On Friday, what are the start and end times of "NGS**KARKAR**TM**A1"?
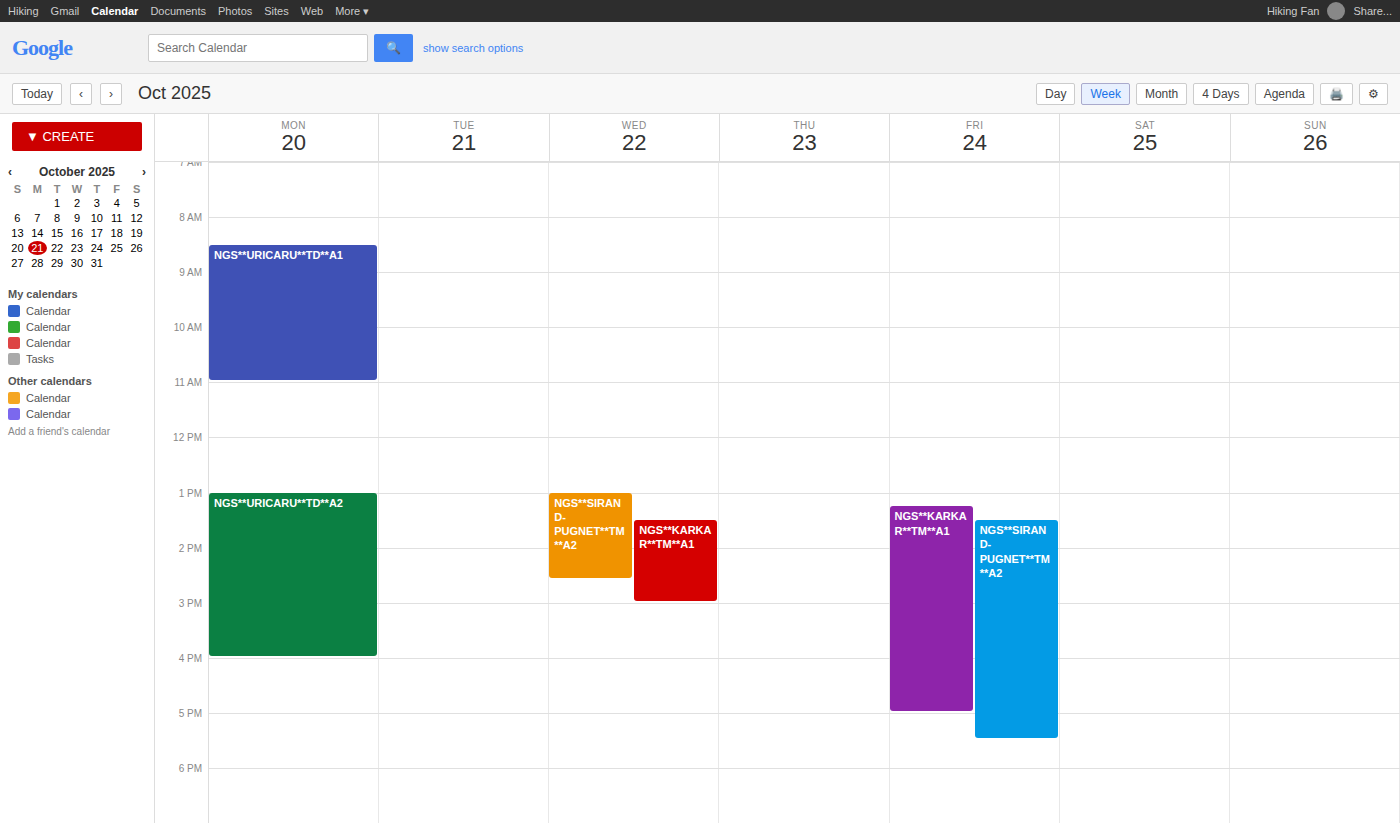
1:15 PM to 5:00 PM